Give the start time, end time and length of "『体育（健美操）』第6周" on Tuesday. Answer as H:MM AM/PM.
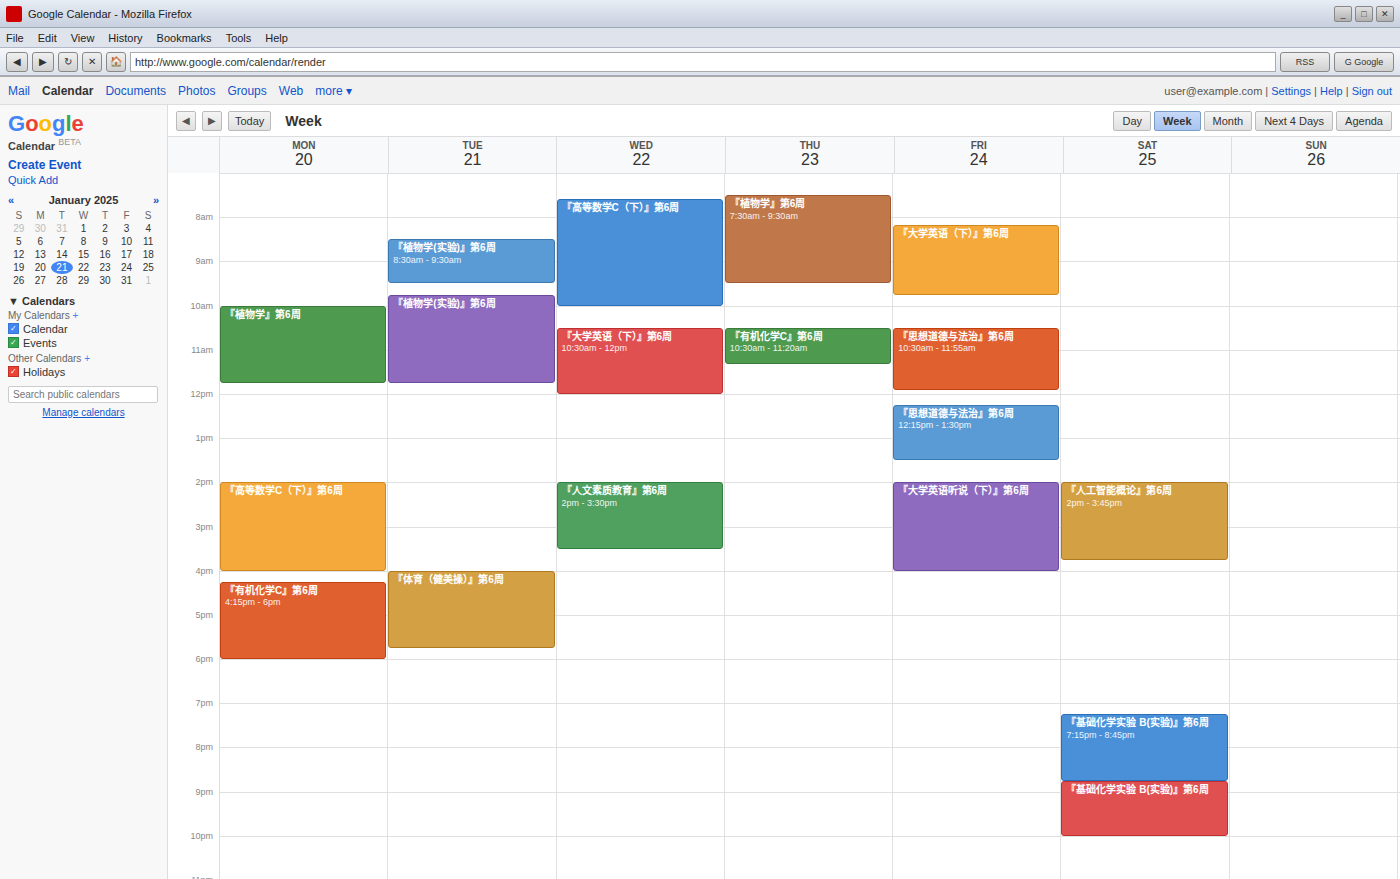
4:00 PM to 5:45 PM, 1 hour 45 minutes